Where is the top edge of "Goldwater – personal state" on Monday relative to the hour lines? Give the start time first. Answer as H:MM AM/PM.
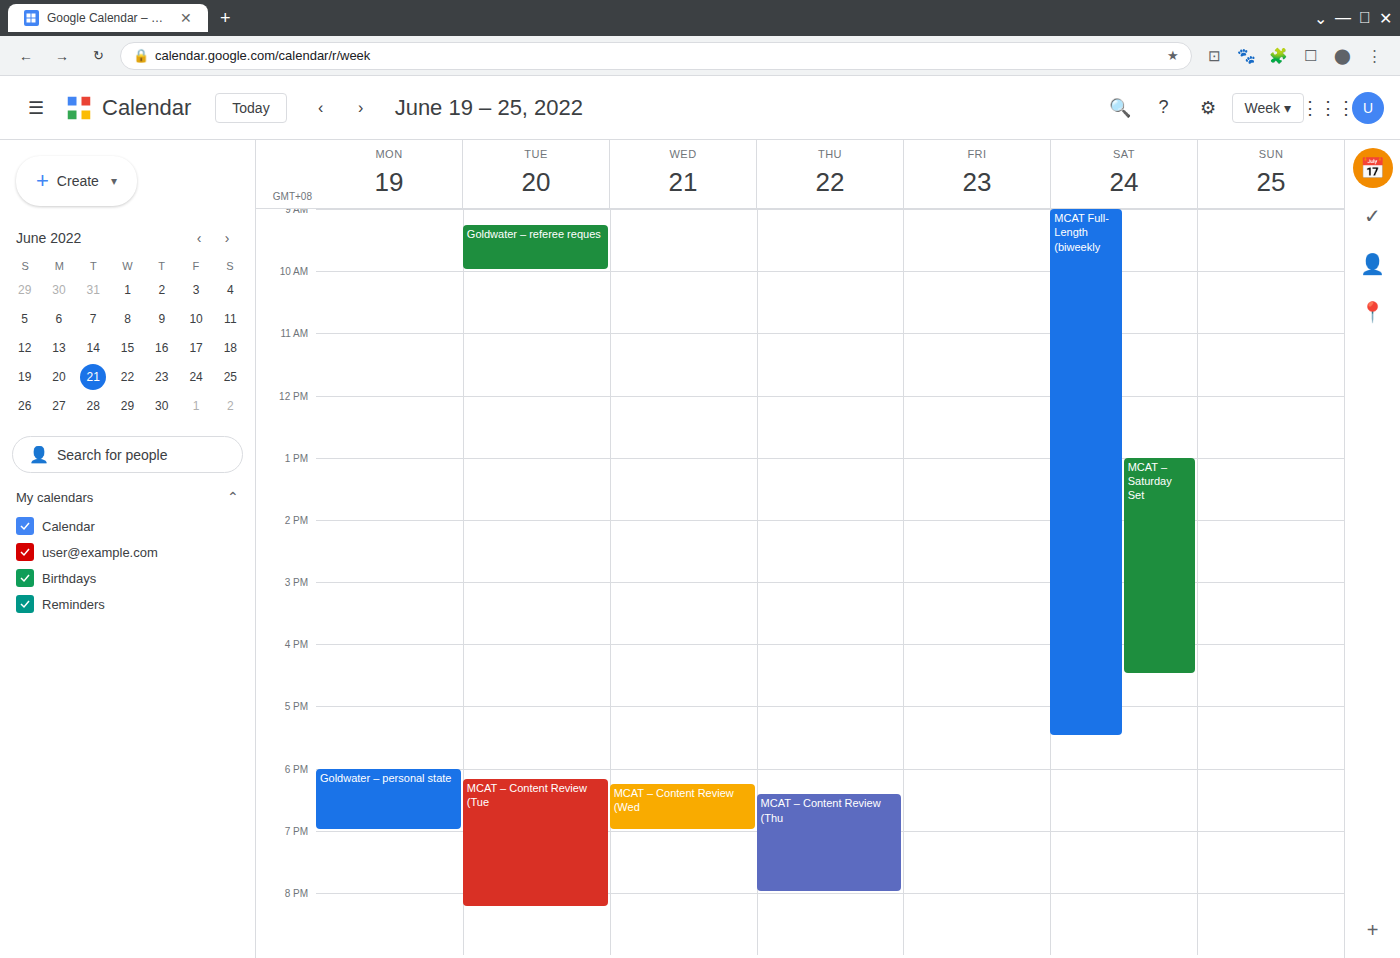
6:00 PM -- exactly on the 6 PM line.